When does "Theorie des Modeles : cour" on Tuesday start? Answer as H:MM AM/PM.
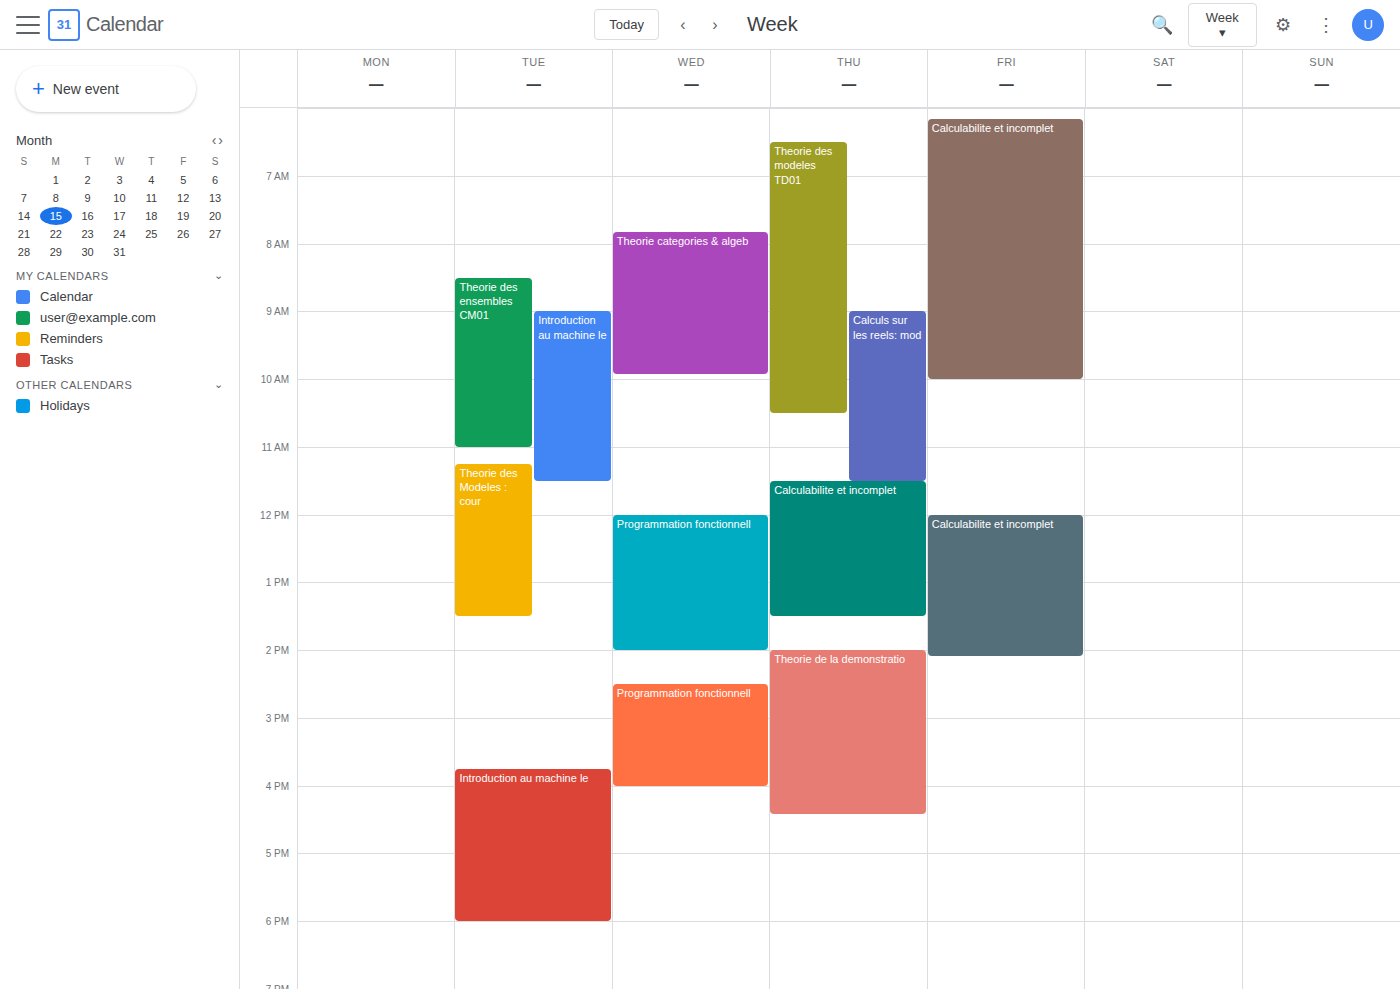
11:15 AM